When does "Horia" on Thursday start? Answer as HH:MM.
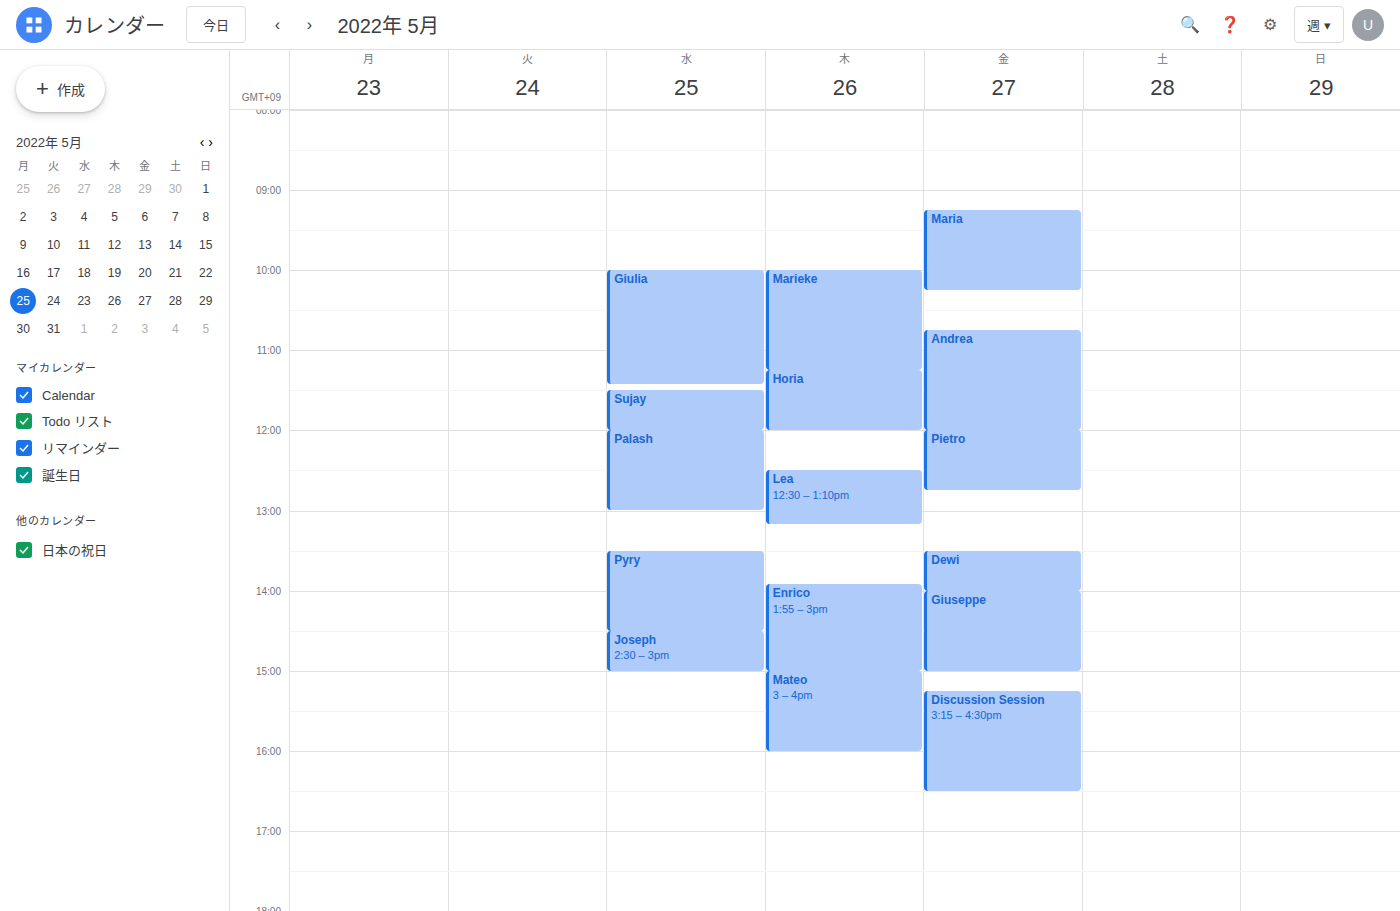
11:15